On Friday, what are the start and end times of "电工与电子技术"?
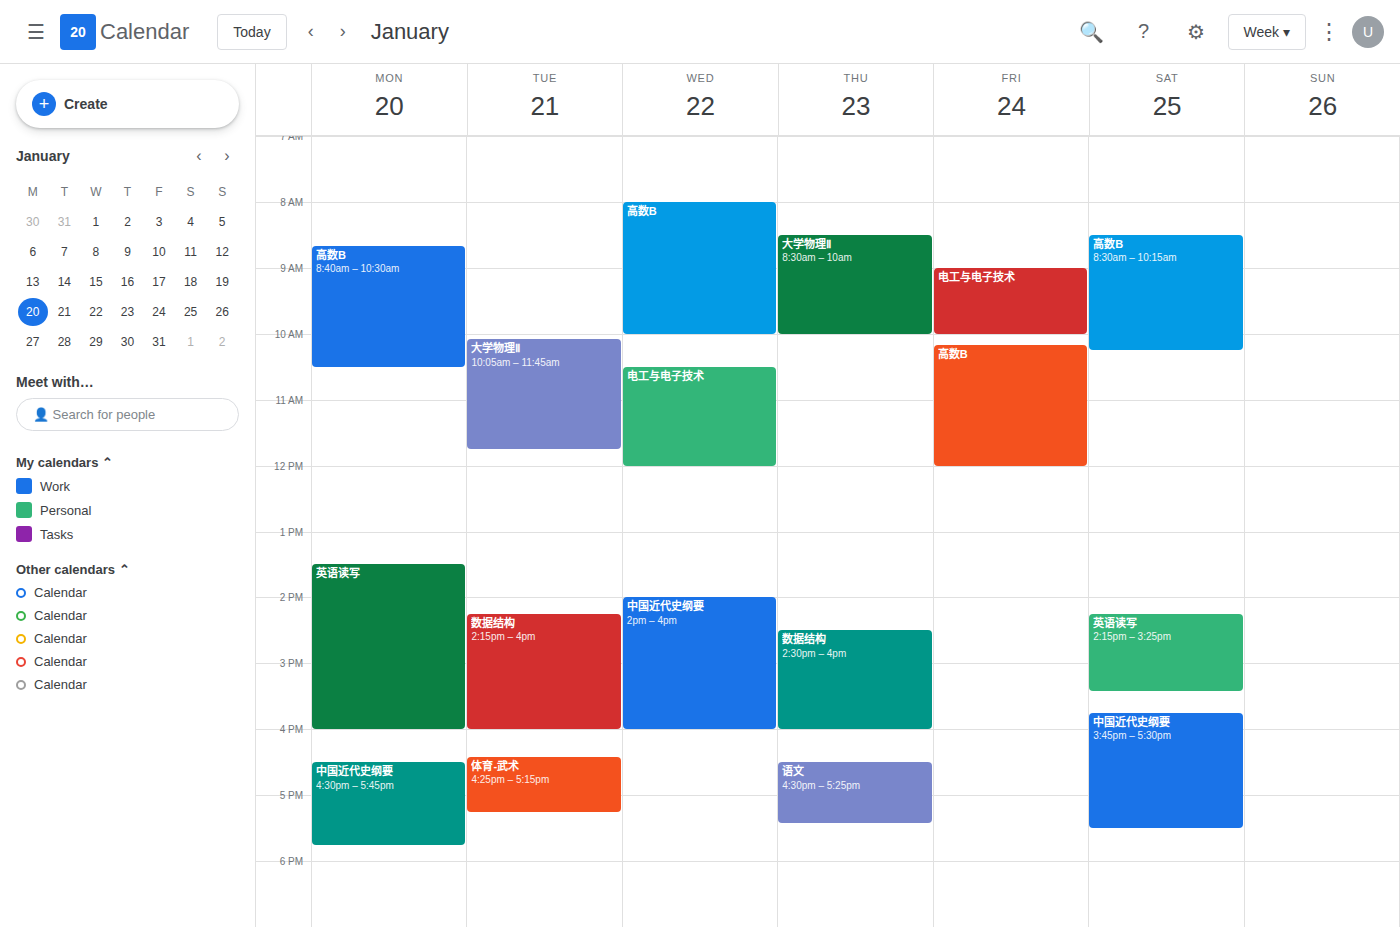
9:00 AM to 10:00 AM